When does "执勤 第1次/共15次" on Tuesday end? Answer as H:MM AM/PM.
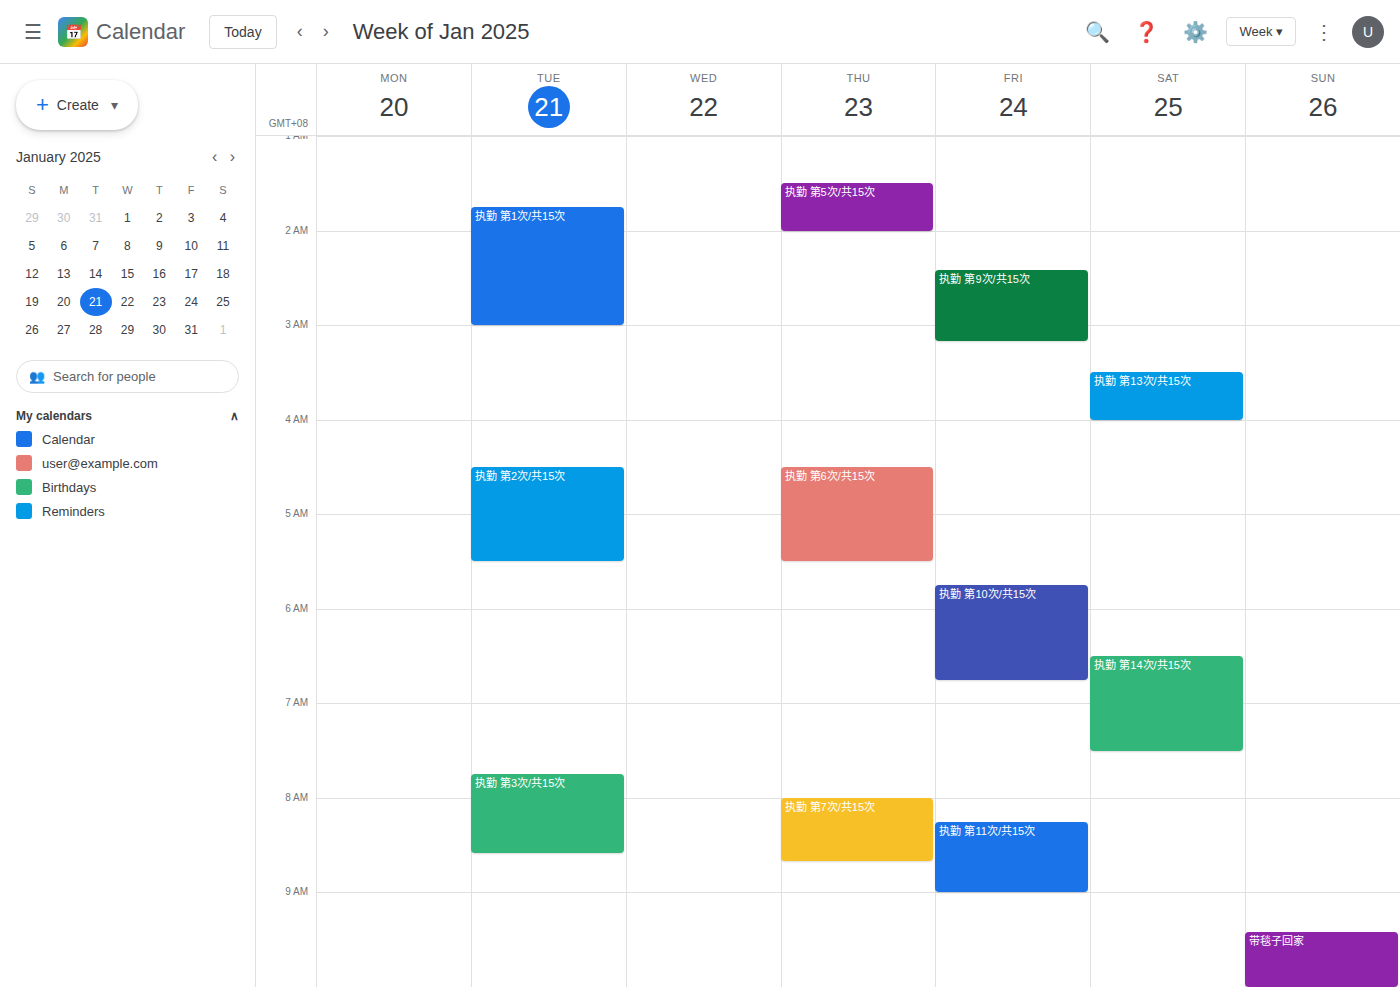
3:00 AM